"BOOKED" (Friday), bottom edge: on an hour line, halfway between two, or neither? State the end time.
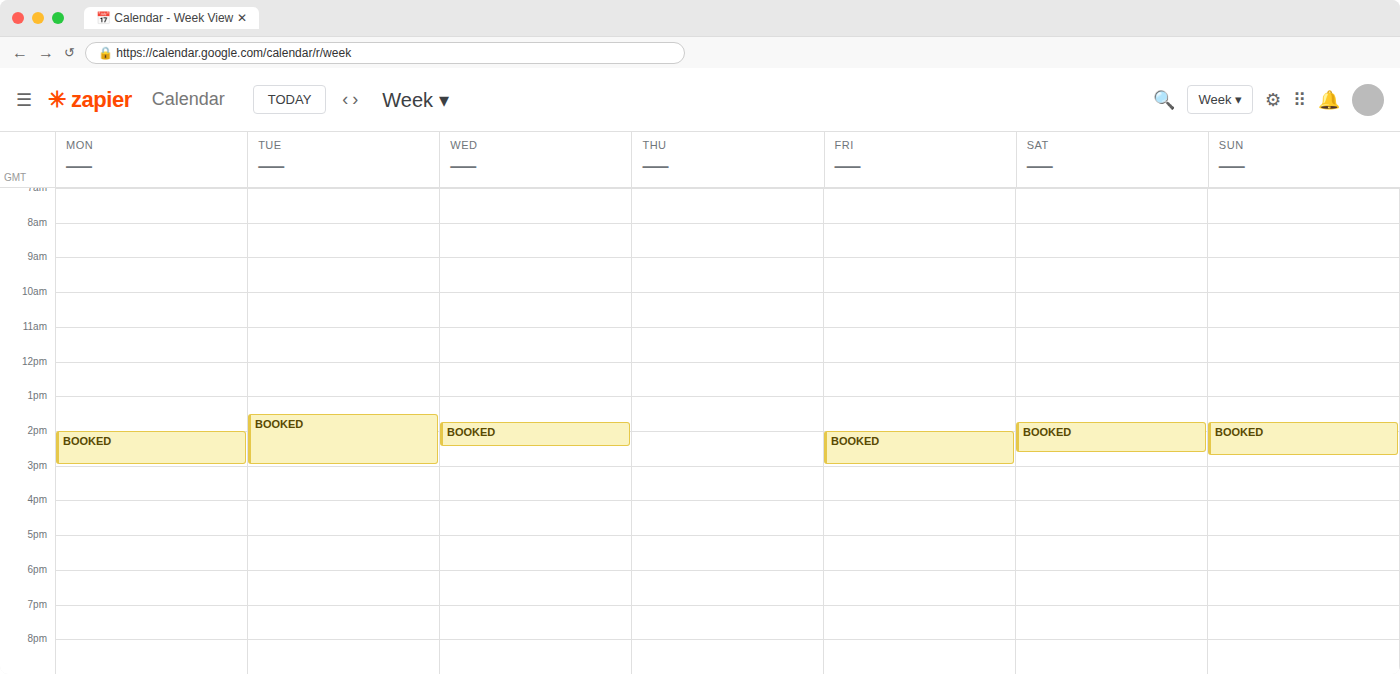
3:00 PM -- exactly on the 3 PM line.